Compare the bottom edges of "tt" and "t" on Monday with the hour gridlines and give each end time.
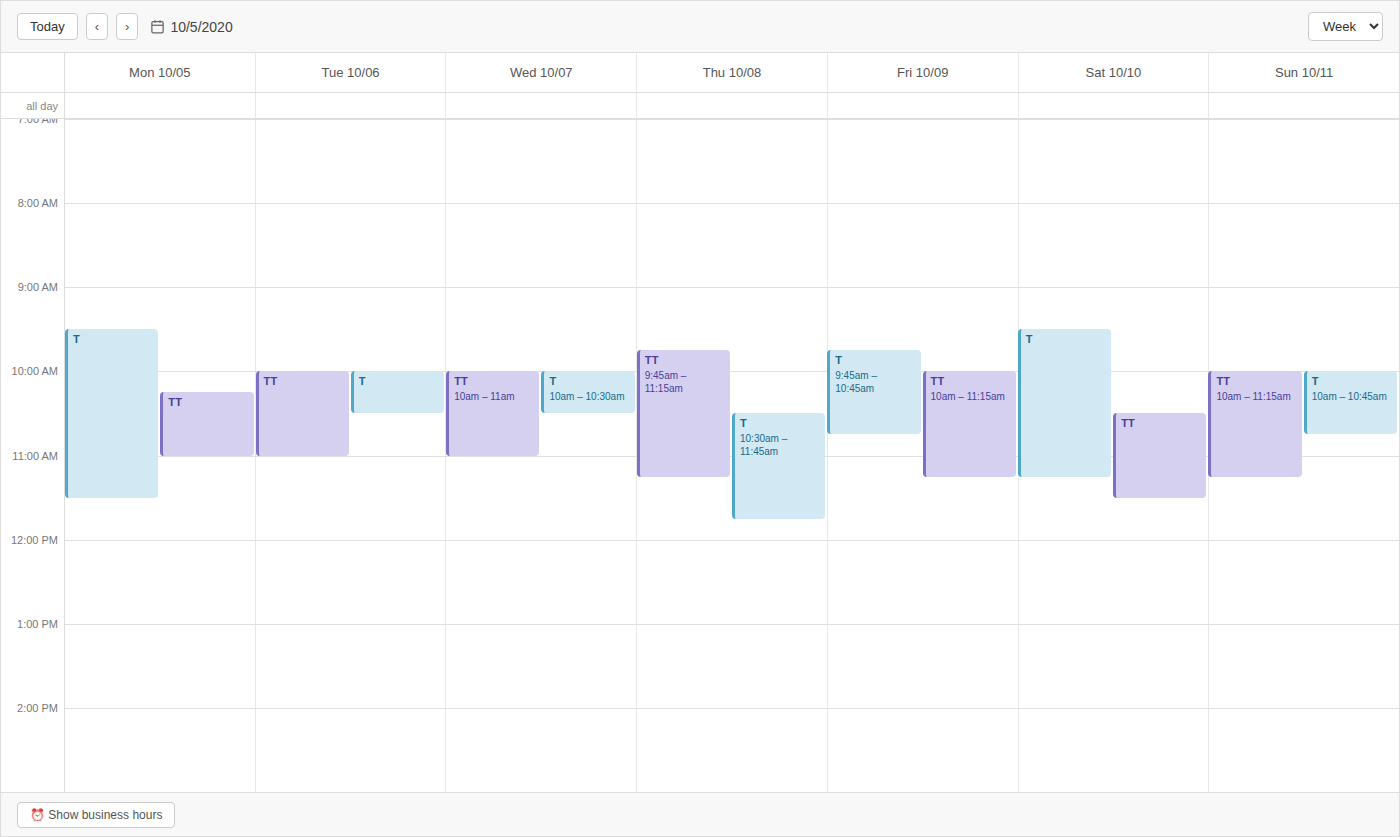
"tt": 11:00 AM, exactly on the 11 AM line. "t": 11:30 AM, halfway between the 11 AM and 12 PM lines.